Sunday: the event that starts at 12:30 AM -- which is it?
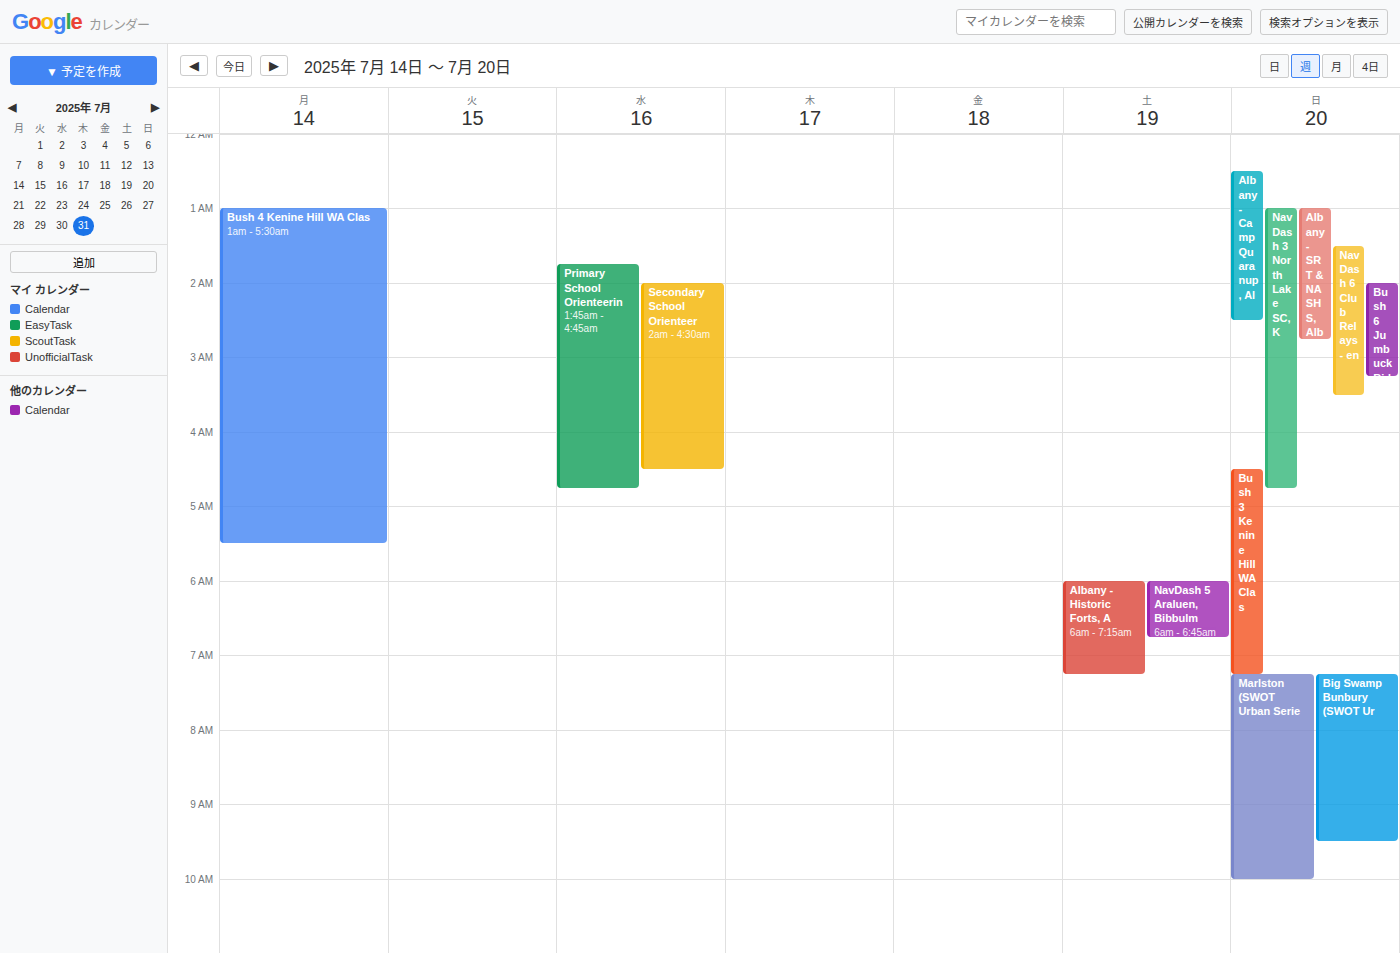
"Albany - Camp Quaranup, Al"